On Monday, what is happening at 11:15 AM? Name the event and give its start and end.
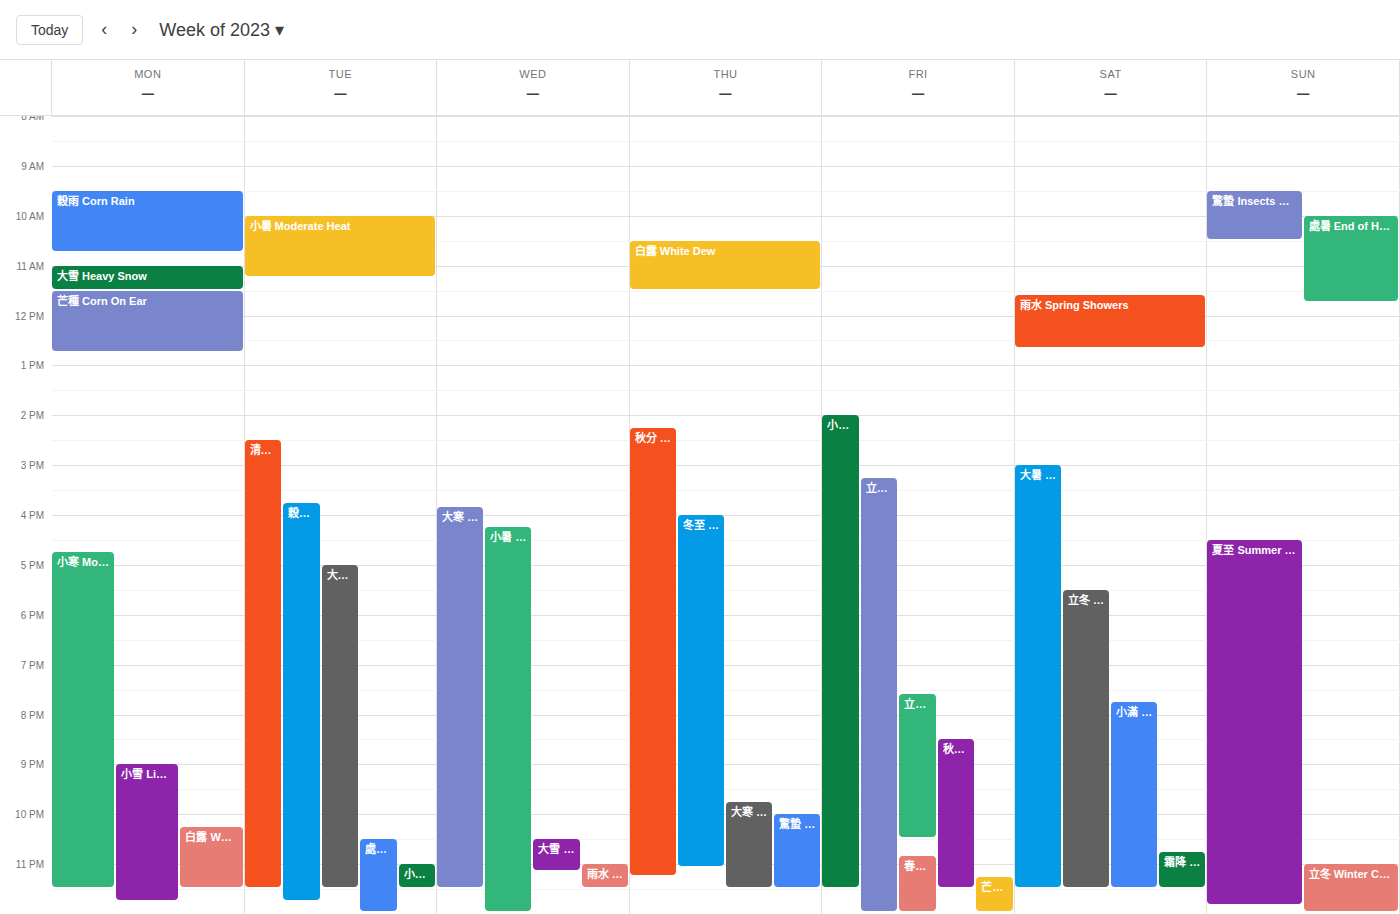
"大雪 Heavy Snow", 11:00 AM to 11:30 AM